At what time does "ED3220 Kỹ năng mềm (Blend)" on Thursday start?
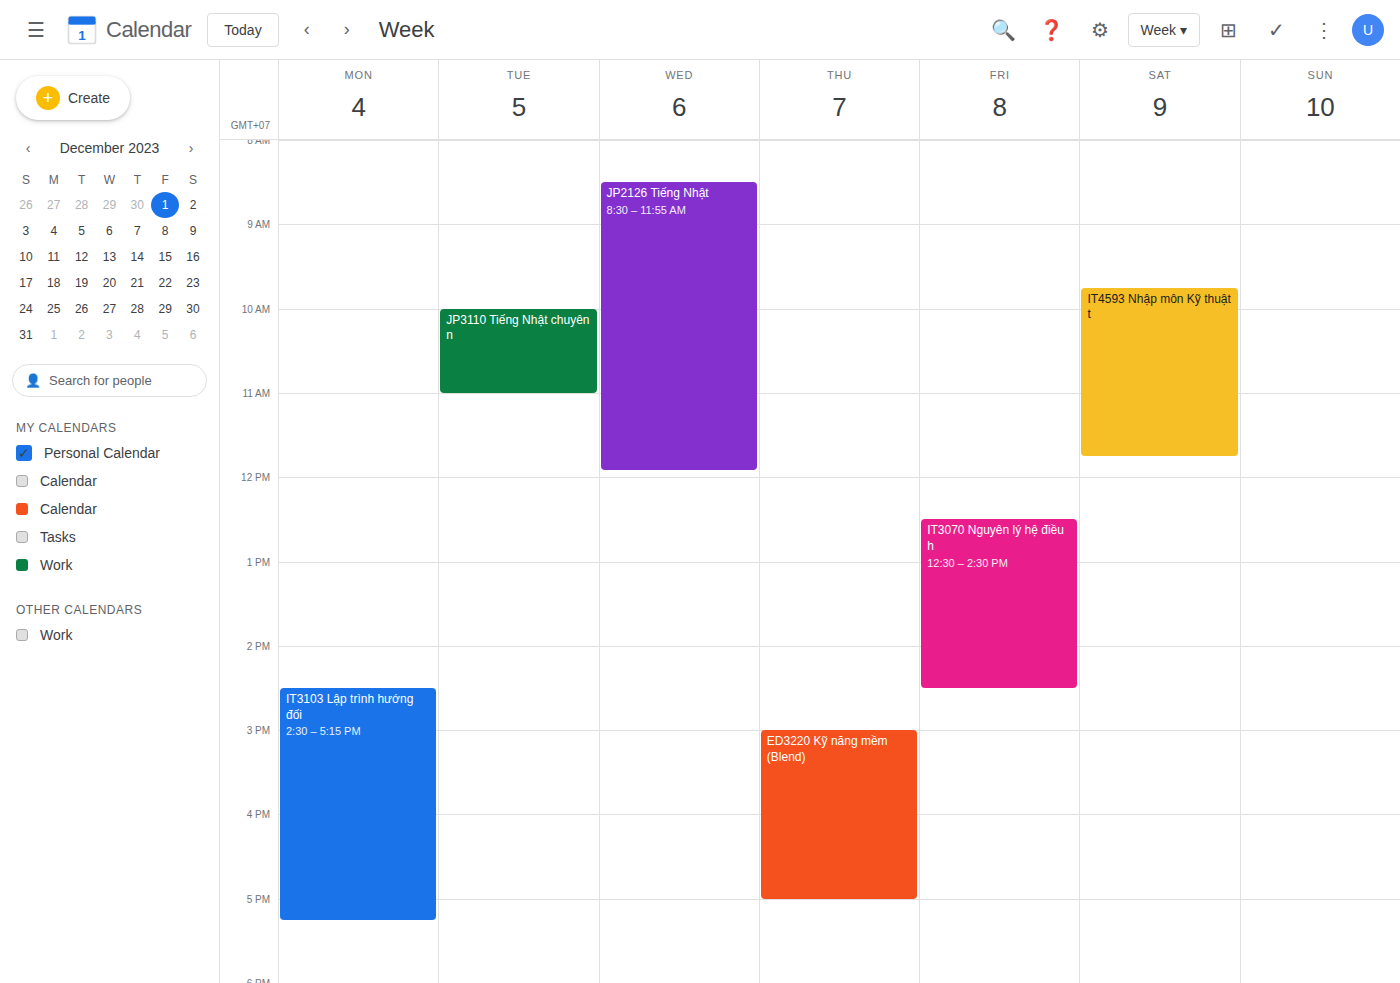
3:00 PM